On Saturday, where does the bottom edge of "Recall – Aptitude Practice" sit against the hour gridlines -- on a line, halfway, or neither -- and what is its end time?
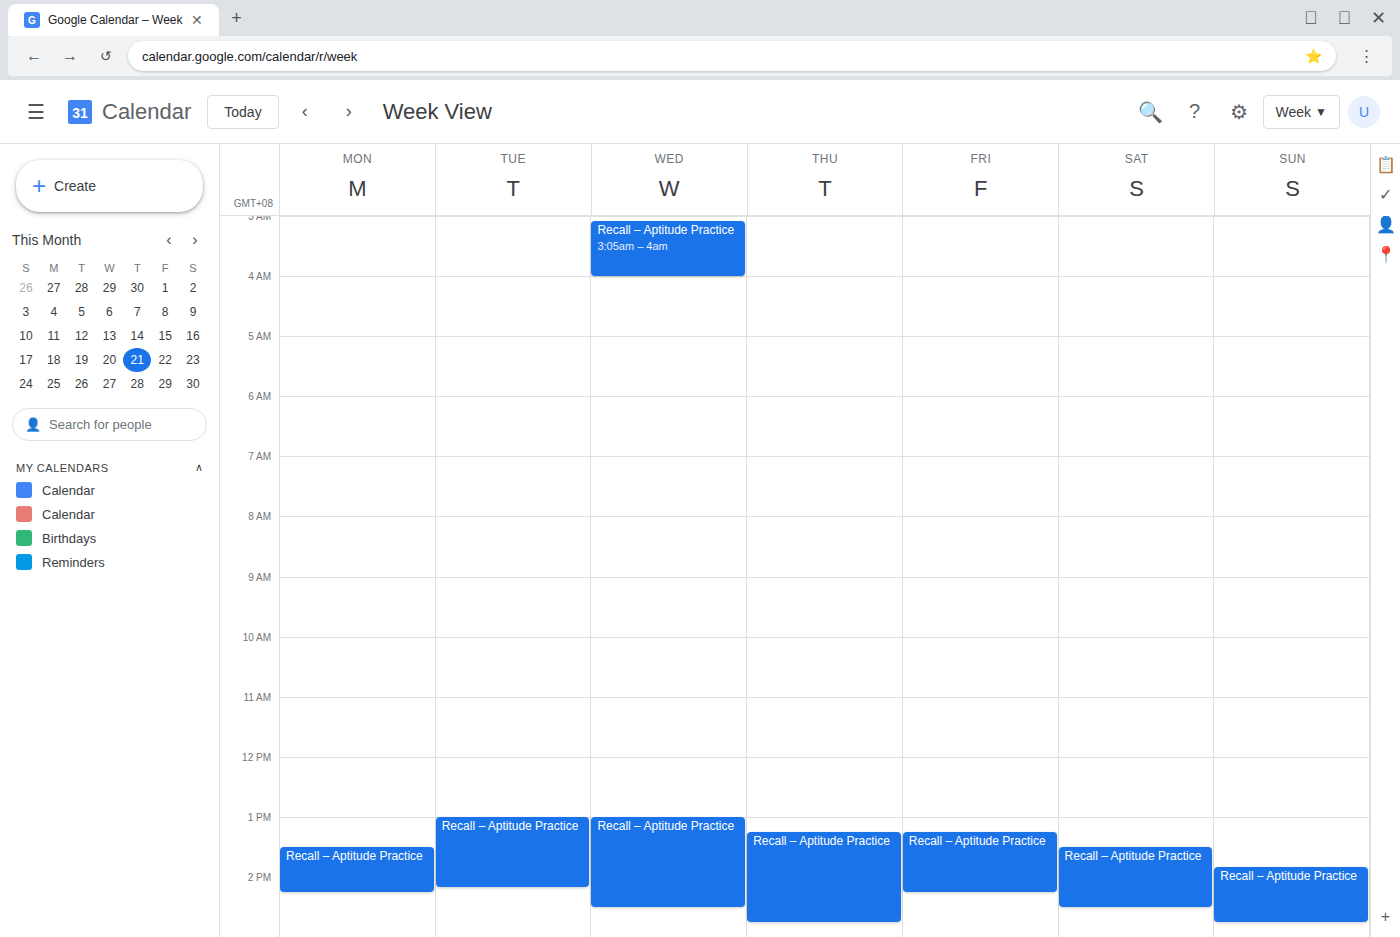
14:30 -- halfway between the 14:00 and 15:00 lines.